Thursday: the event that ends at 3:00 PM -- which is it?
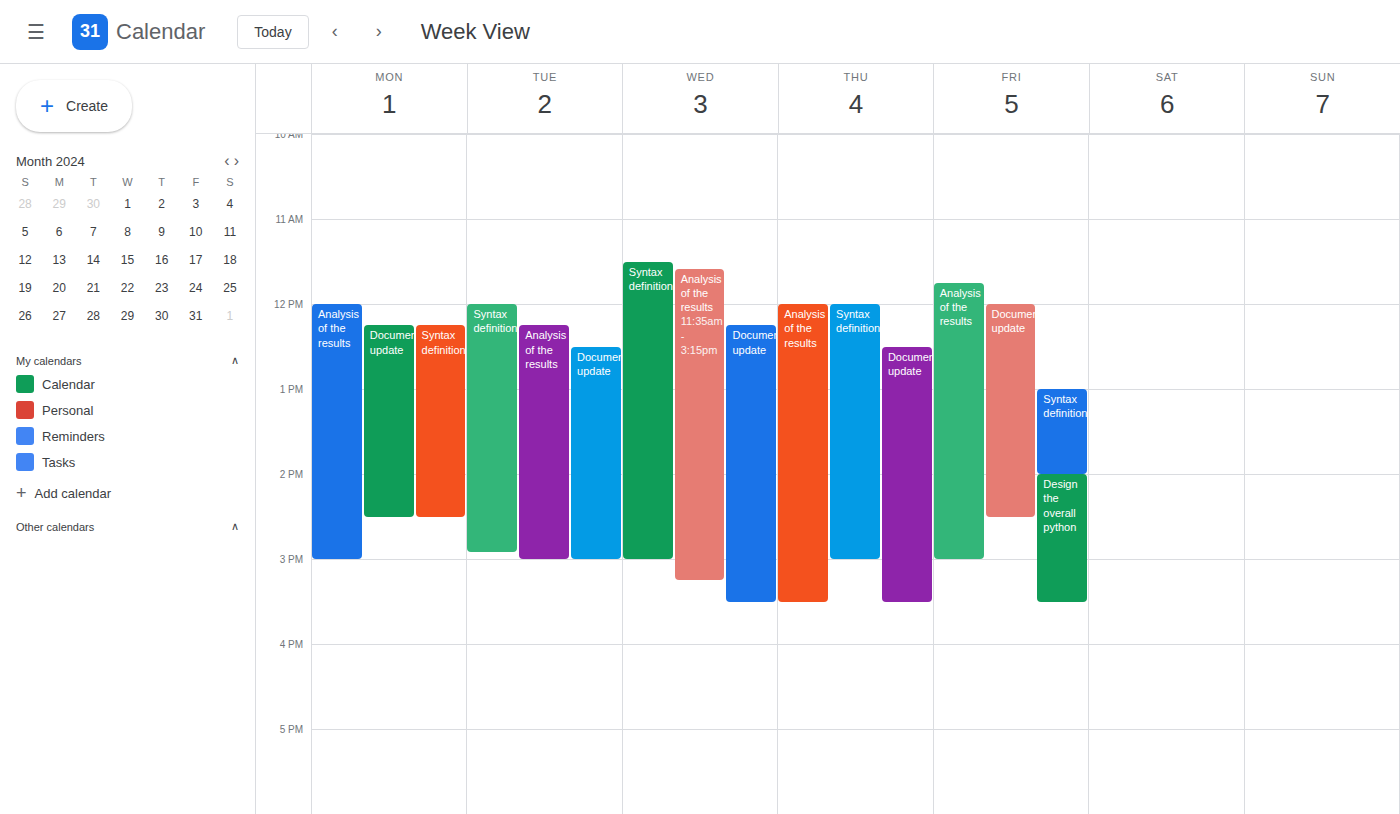
"Syntax definition"